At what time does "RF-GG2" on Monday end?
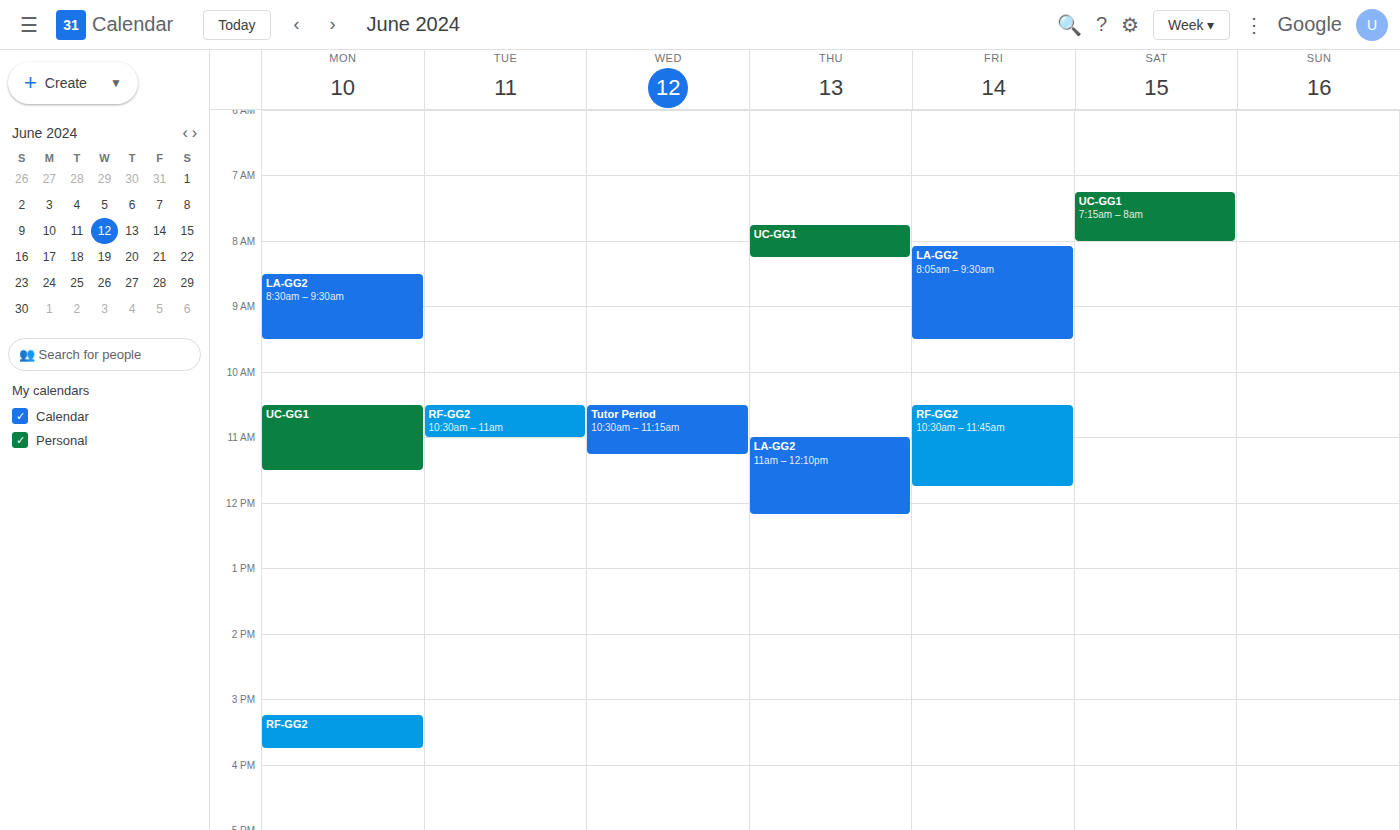
3:45 PM